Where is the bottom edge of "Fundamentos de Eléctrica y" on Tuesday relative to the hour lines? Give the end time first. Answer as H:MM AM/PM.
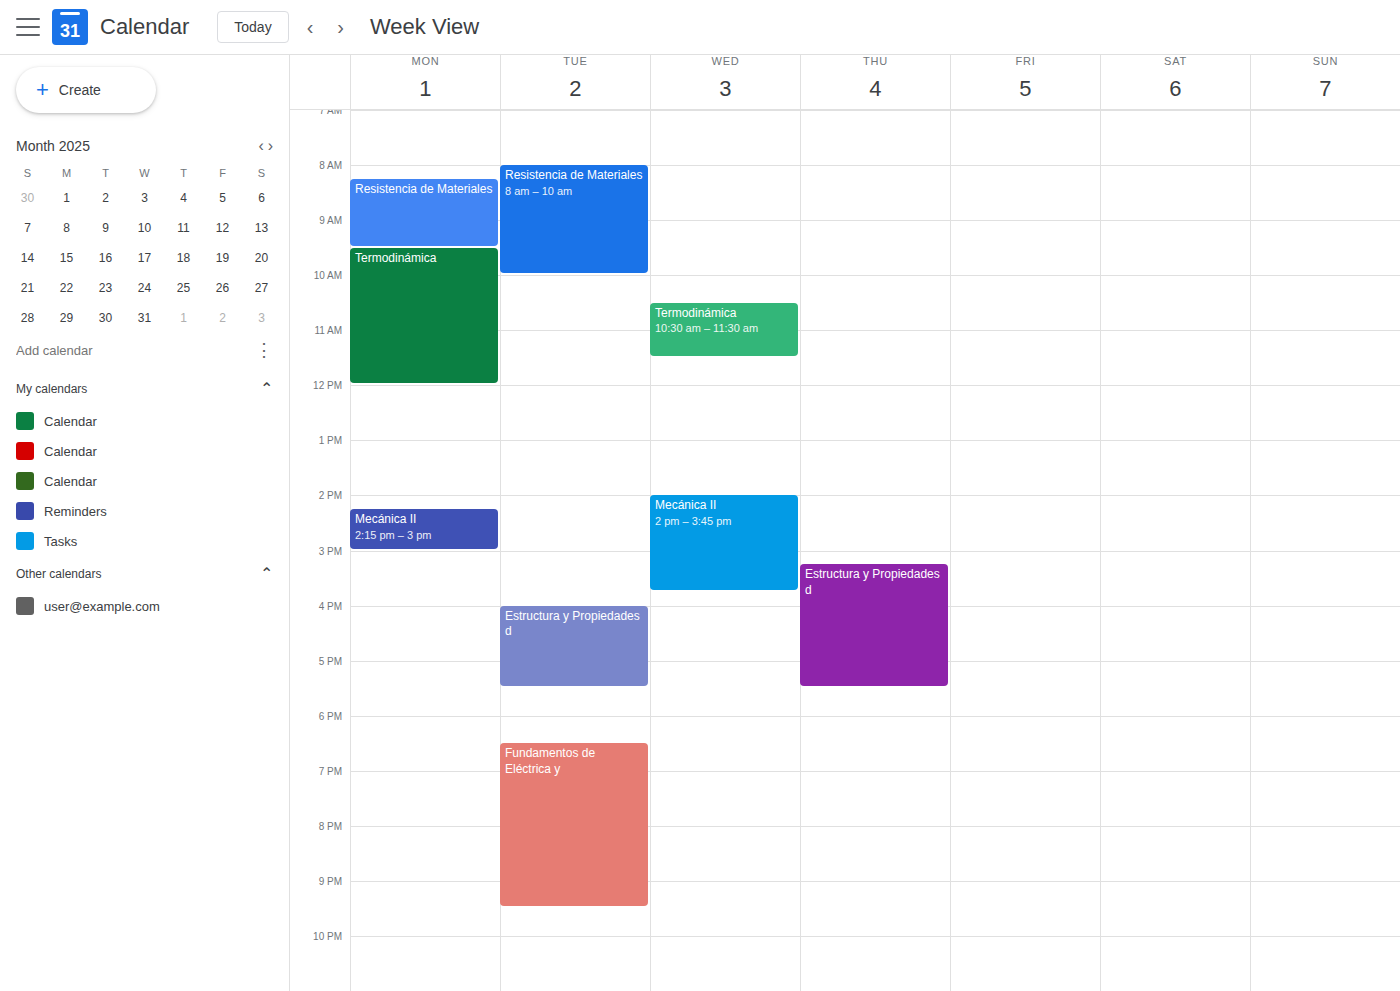
9:30 PM -- halfway between the 9 PM and 10 PM lines.